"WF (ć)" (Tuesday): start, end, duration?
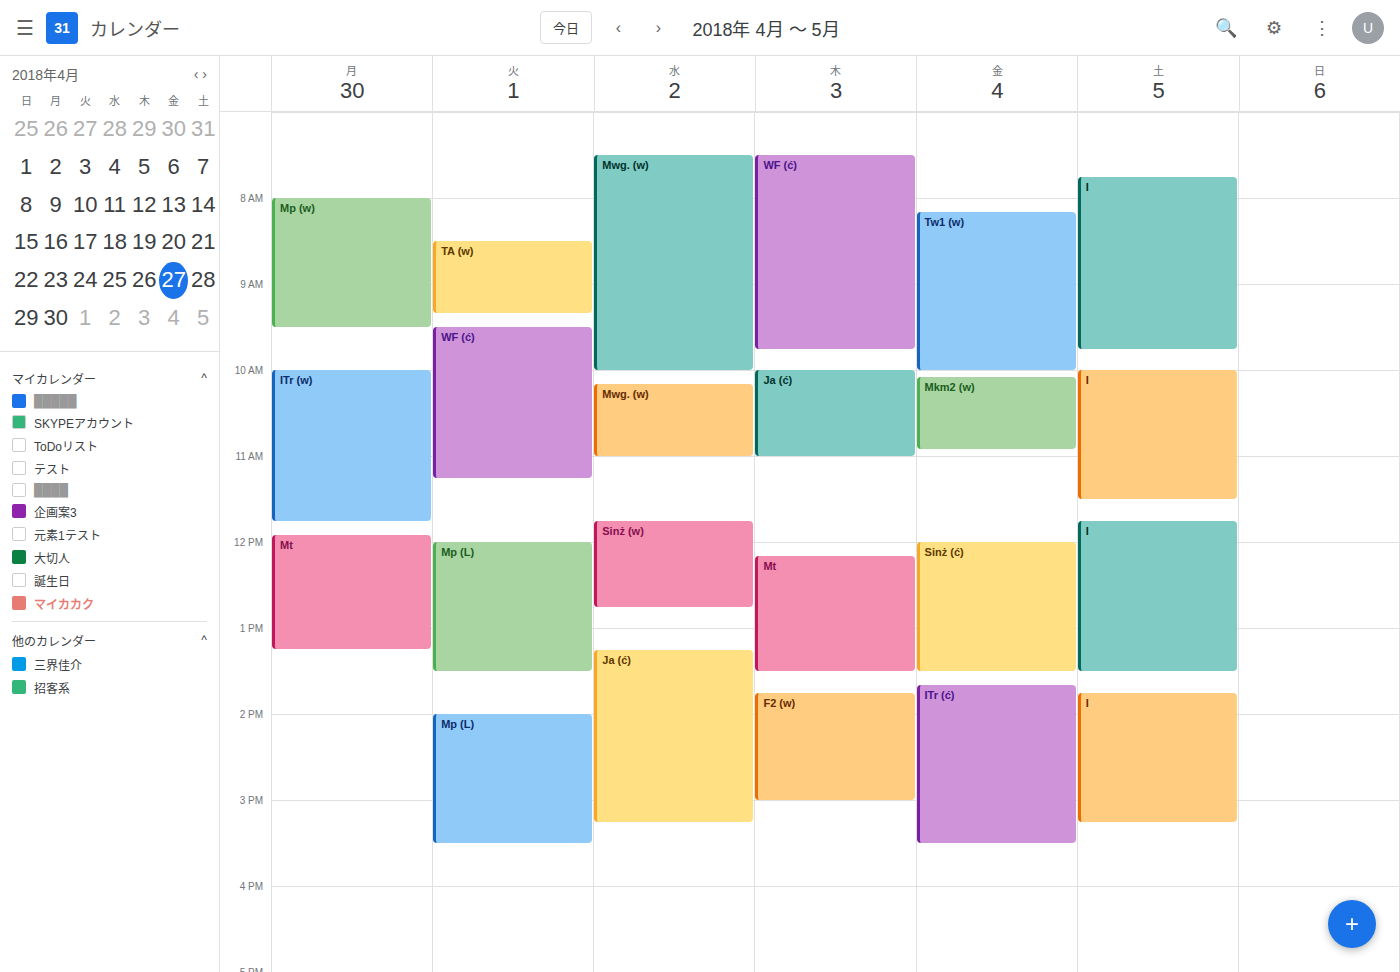
9:30 AM to 11:15 AM, 1 hour 45 minutes